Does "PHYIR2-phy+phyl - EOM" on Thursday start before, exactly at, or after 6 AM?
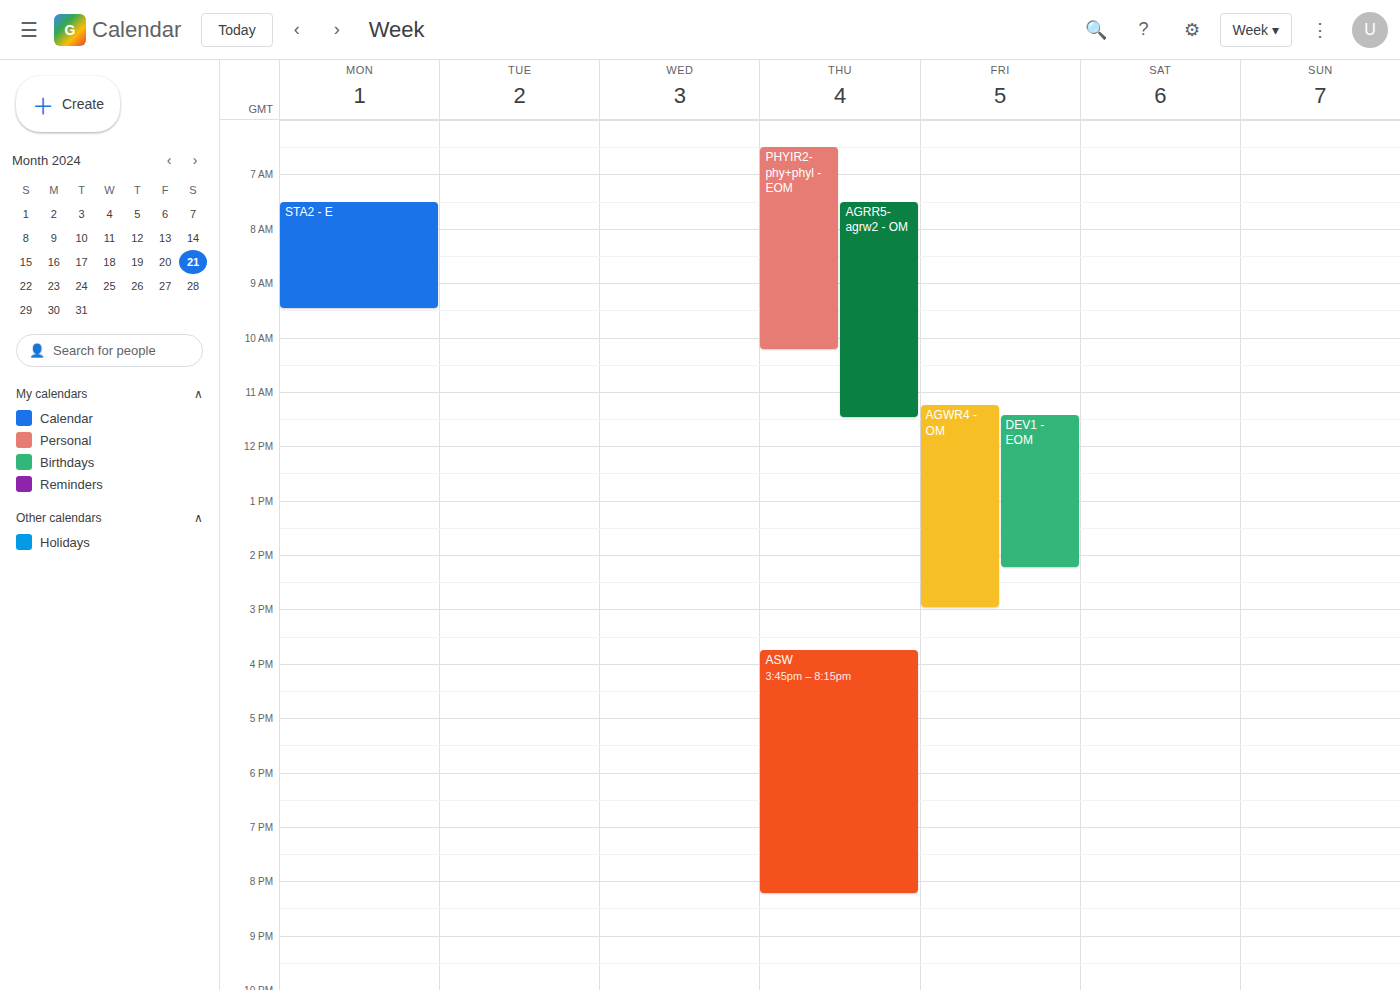
6:30 AM -- after 6 AM, 30 minutes below the 6 AM line.